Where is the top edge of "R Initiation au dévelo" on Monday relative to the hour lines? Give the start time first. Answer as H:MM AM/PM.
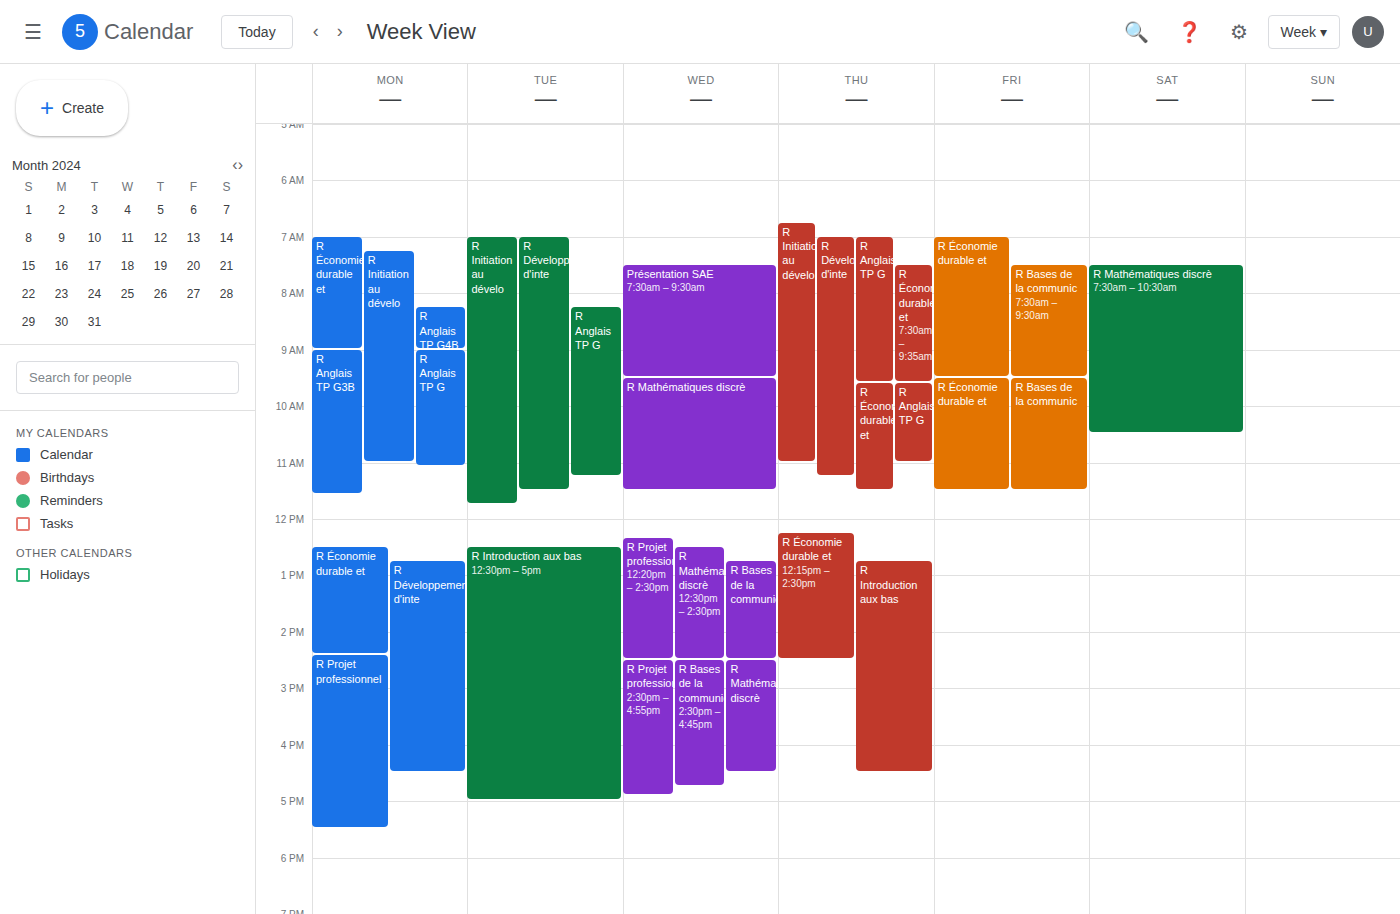
7:15 AM -- neither: a quarter of the way from the 7 AM line to the 8 AM line.